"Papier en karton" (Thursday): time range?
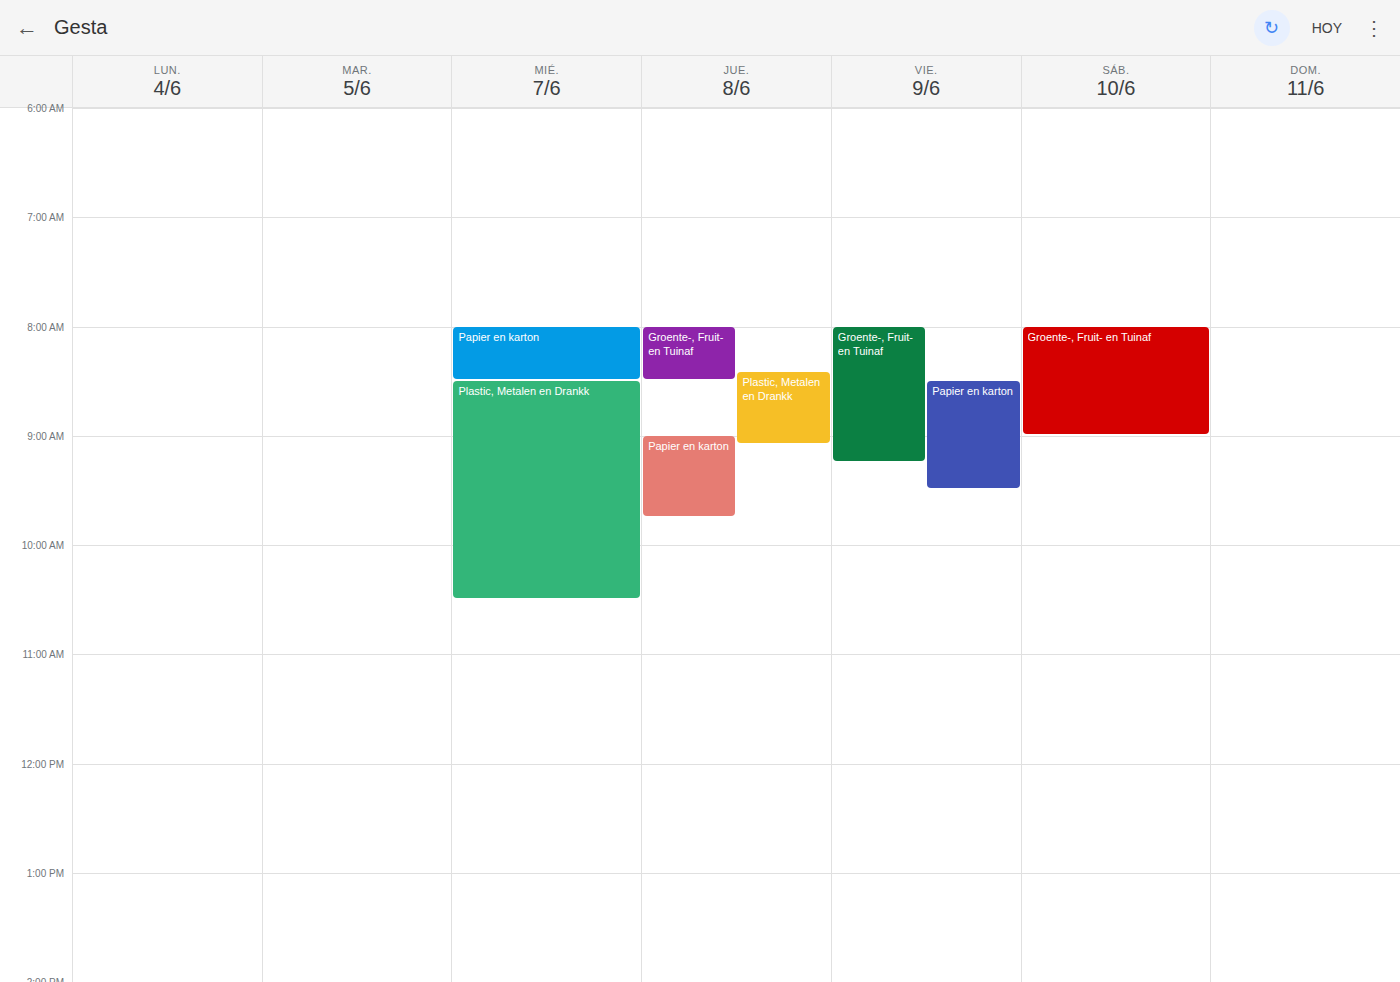
9:00 AM to 9:45 AM